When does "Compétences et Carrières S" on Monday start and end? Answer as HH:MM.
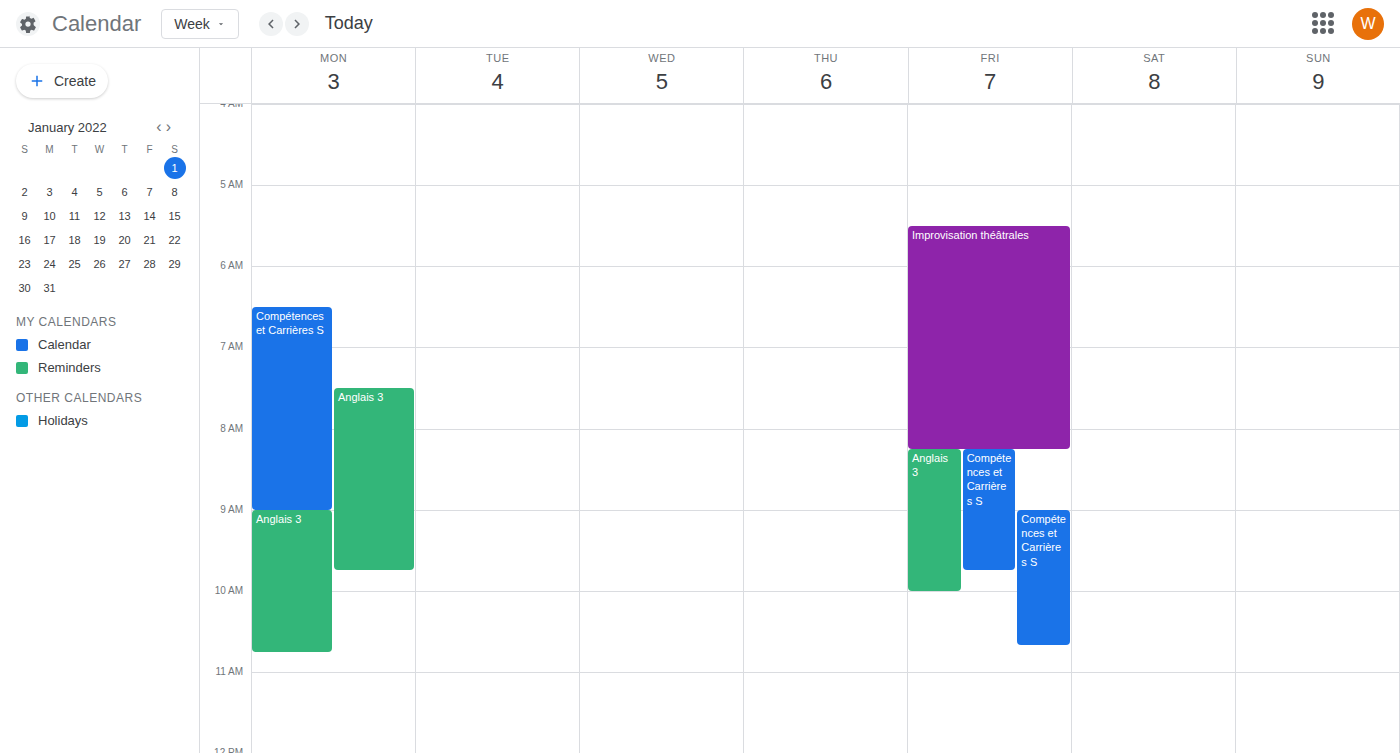
06:30 to 09:00